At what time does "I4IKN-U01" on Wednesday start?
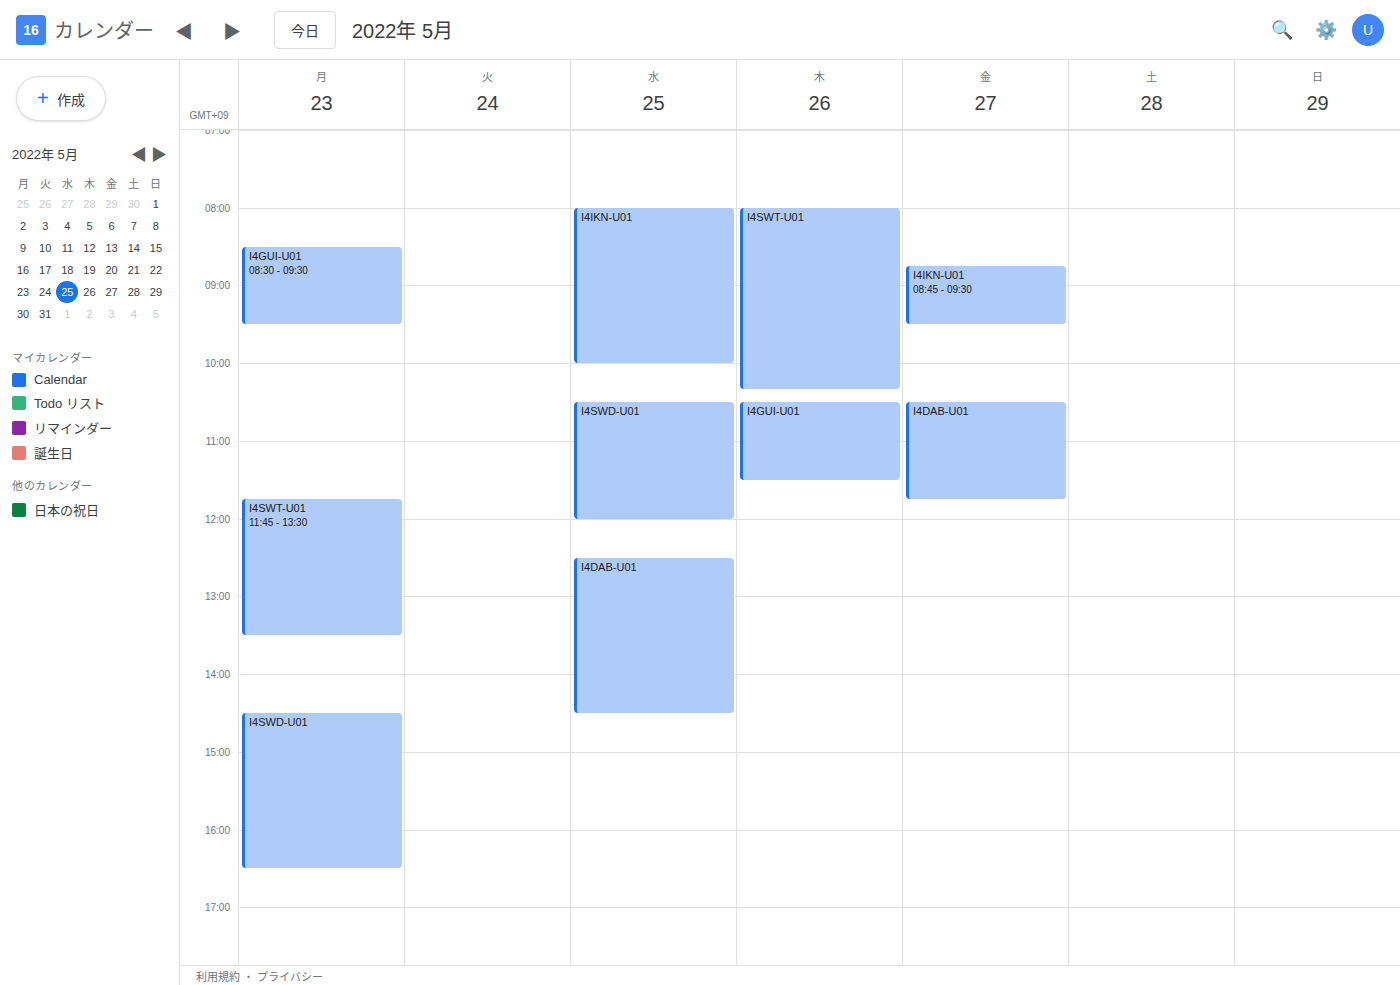
8:00 AM